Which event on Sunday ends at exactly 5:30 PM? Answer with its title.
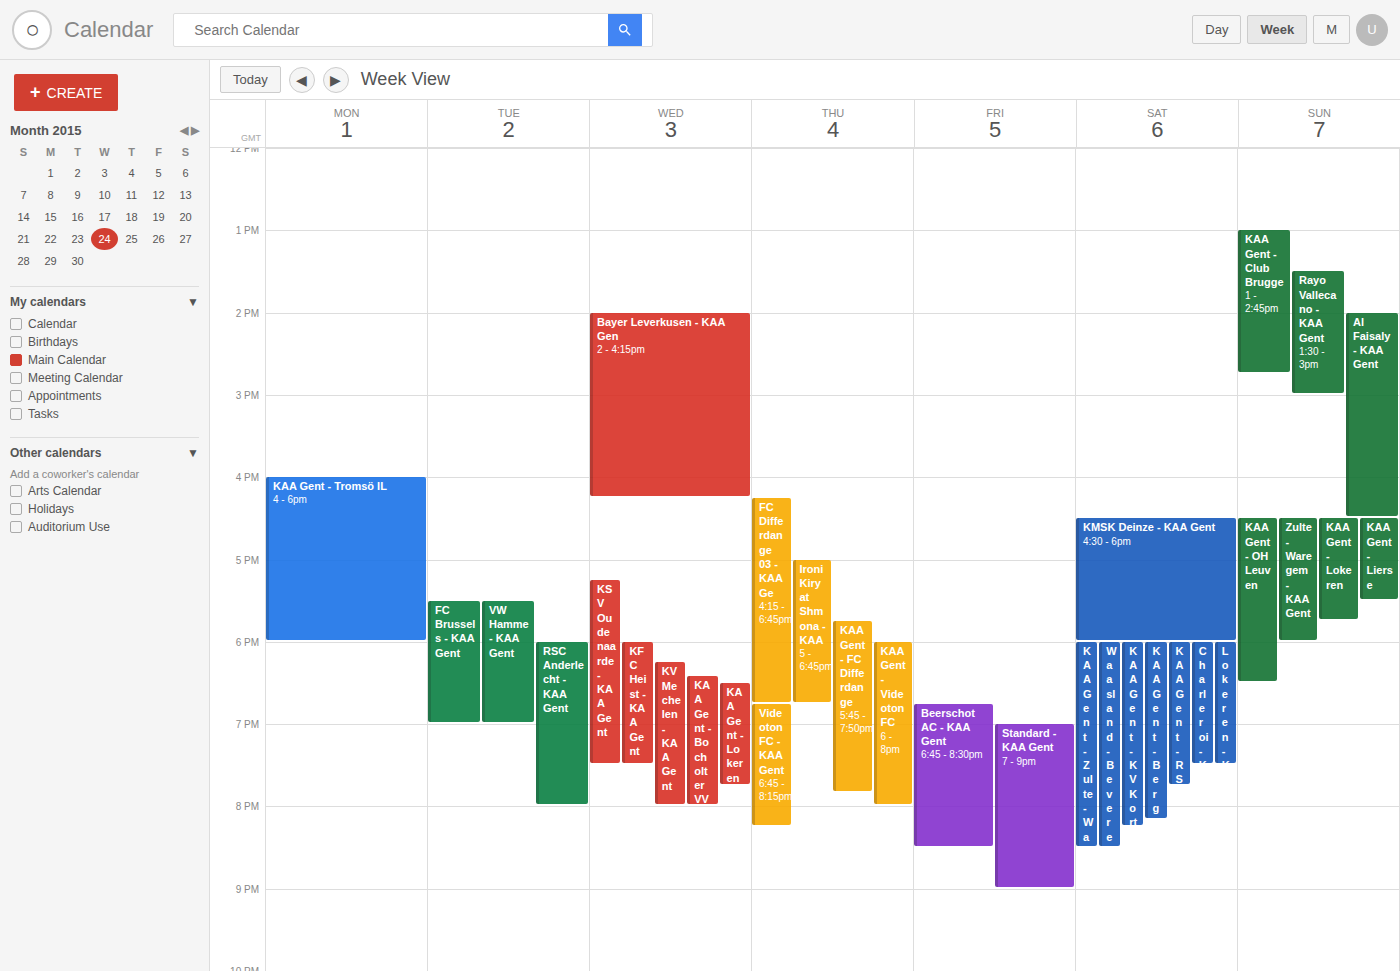
"KAA Gent - Lierse"